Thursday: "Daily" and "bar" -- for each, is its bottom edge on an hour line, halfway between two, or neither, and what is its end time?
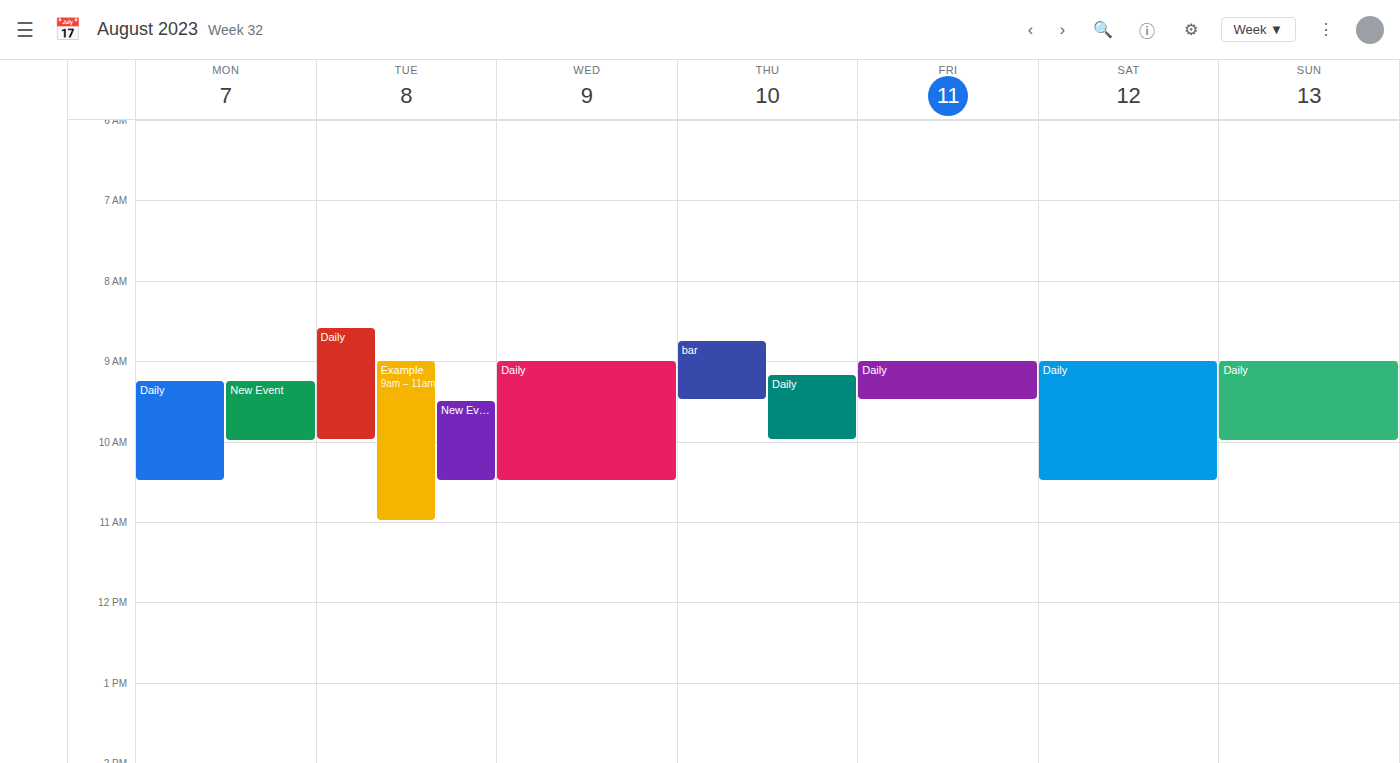
"Daily": 10:00 AM, exactly on the 10 AM line. "bar": 9:30 AM, halfway between the 9 AM and 10 AM lines.